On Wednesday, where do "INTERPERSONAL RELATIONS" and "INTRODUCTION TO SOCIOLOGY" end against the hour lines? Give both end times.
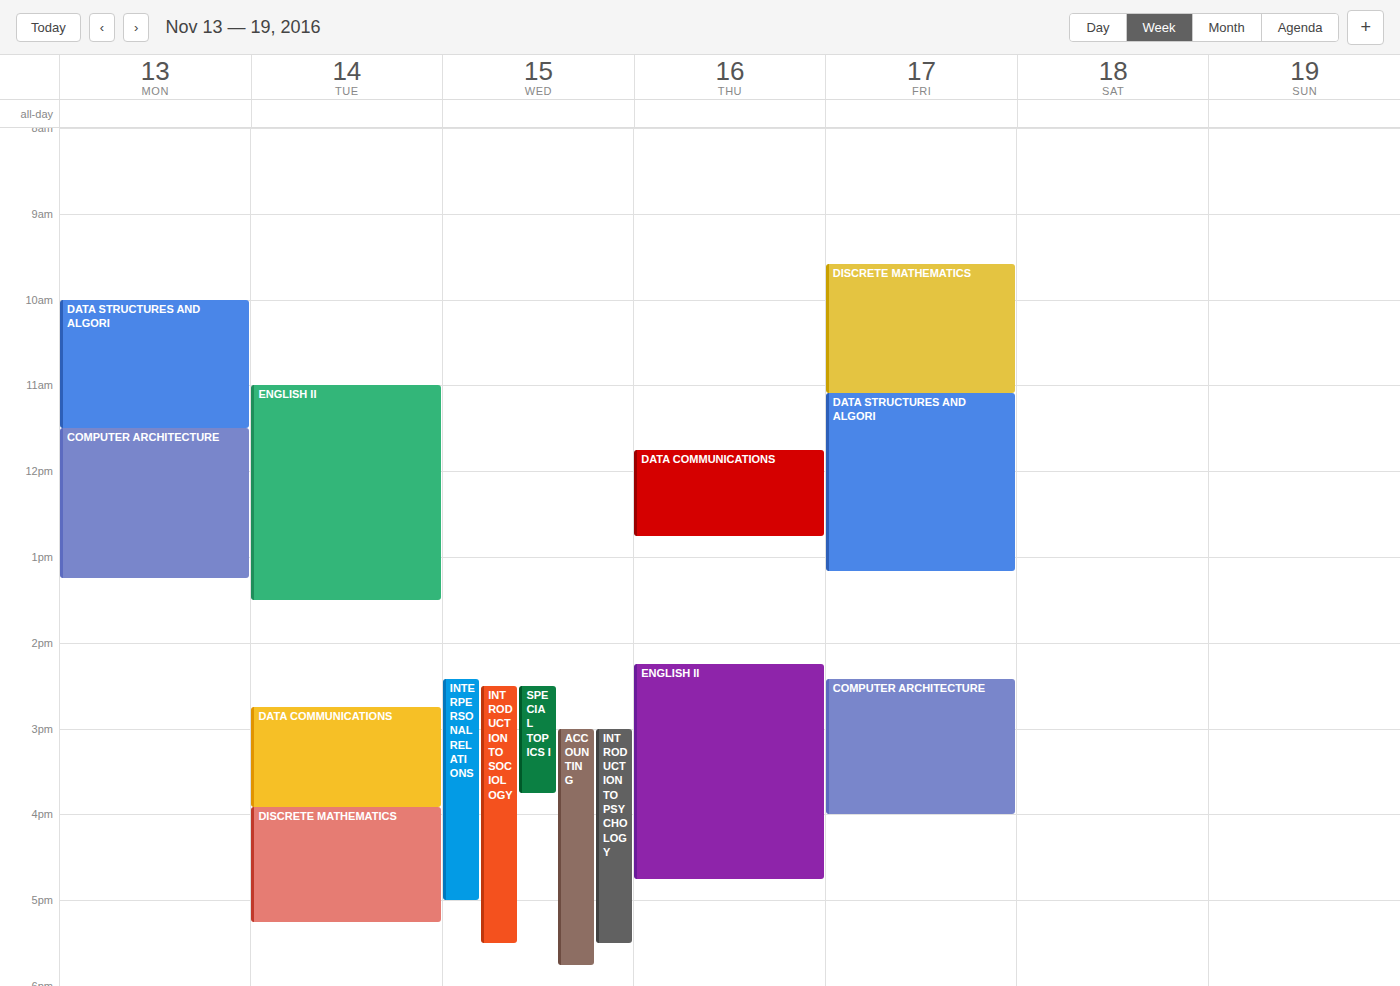
"INTERPERSONAL RELATIONS": 17:00, exactly on the 17:00 line. "INTRODUCTION TO SOCIOLOGY": 17:30, halfway between the 17:00 and 18:00 lines.